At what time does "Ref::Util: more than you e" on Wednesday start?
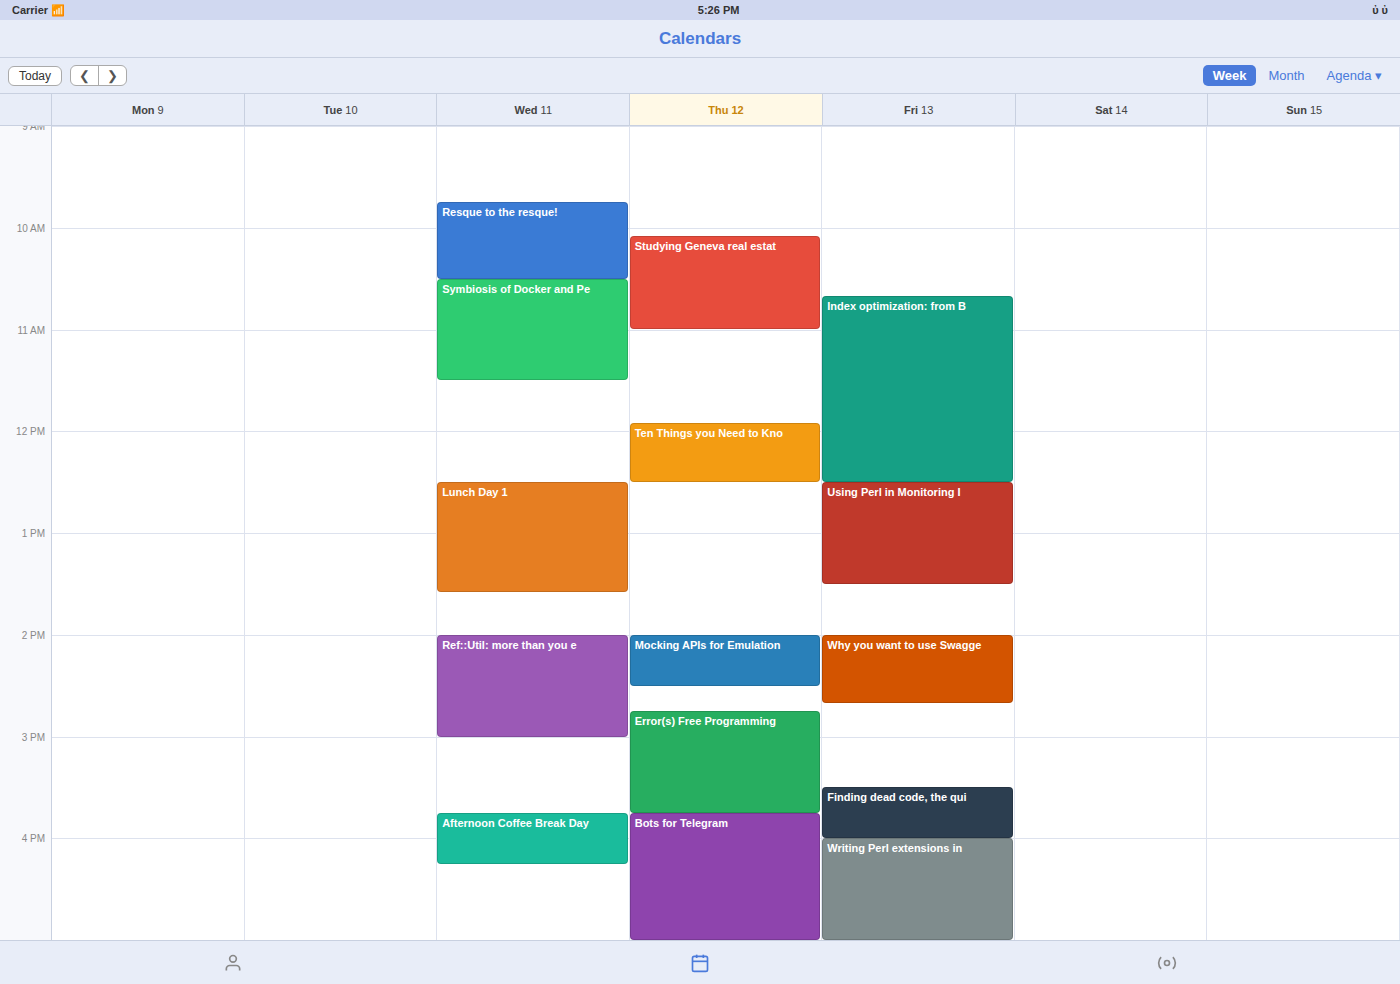
2:00 PM